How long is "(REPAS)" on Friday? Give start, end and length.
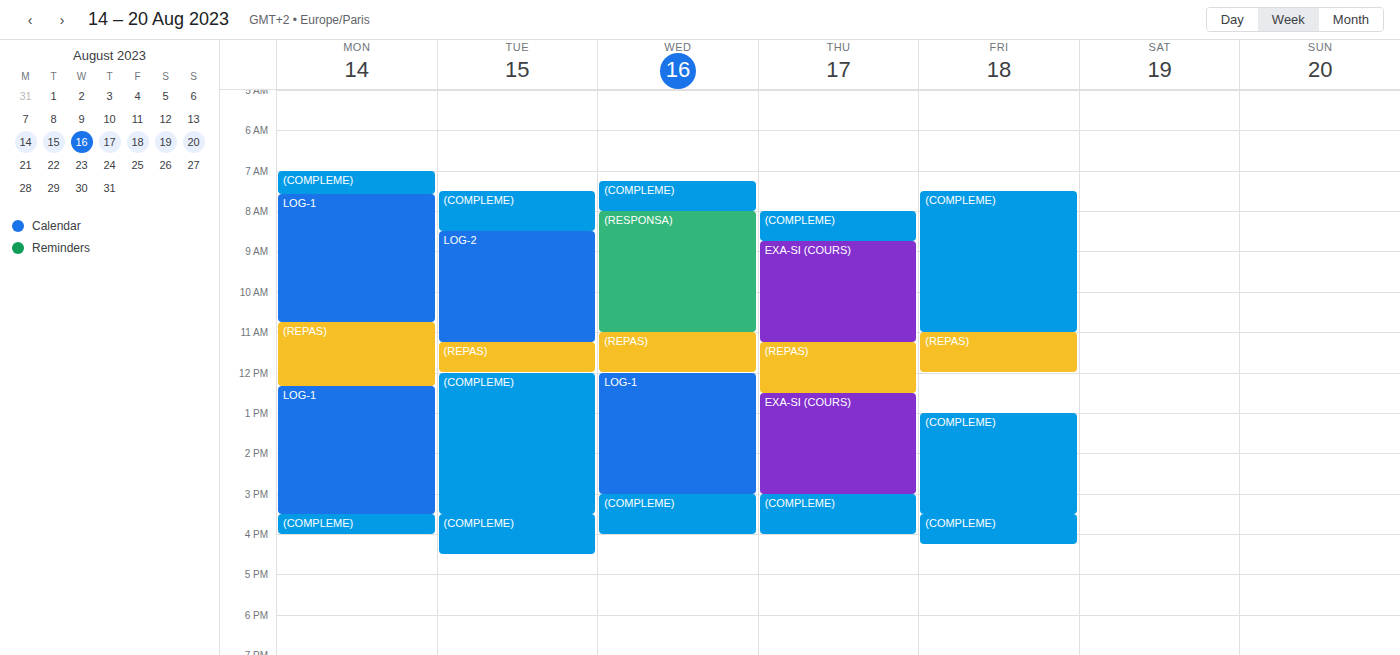
11:00 AM to 12:00 PM, 1 hour